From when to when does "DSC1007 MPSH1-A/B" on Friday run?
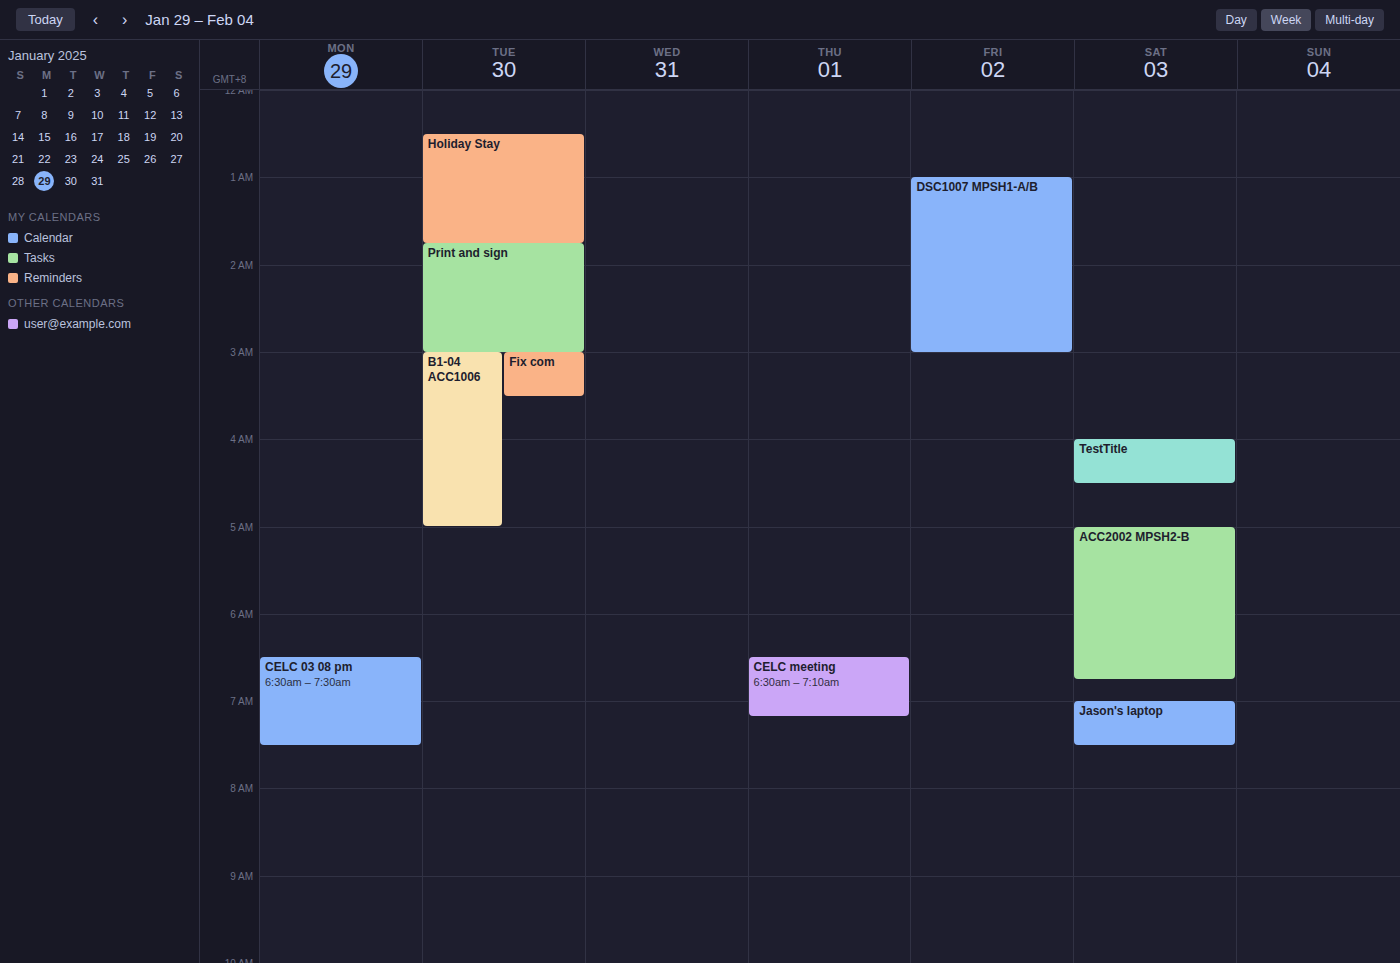
1:00 AM to 3:00 AM